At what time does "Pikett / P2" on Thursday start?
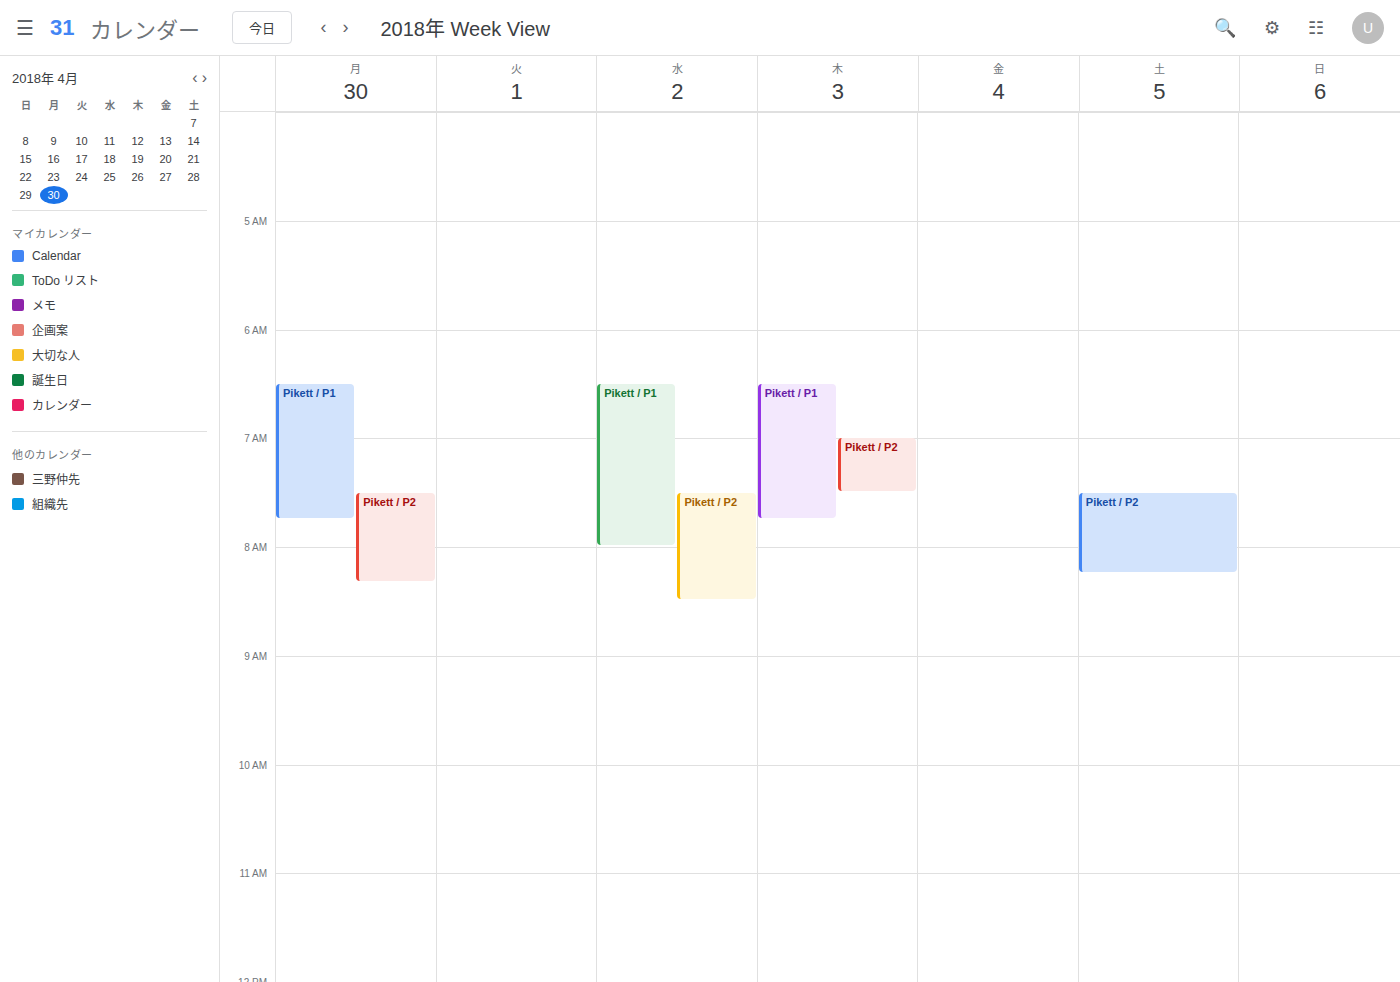
7:00 AM